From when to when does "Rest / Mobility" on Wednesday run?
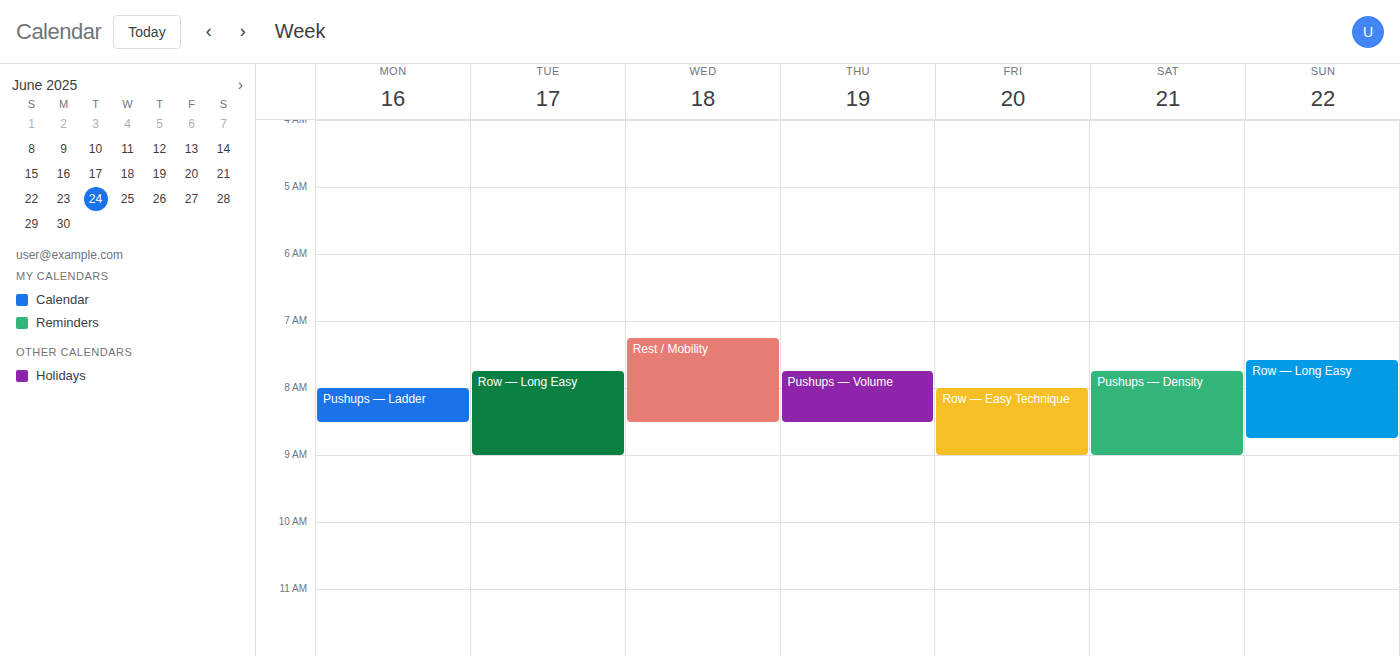
7:15 AM to 8:30 AM